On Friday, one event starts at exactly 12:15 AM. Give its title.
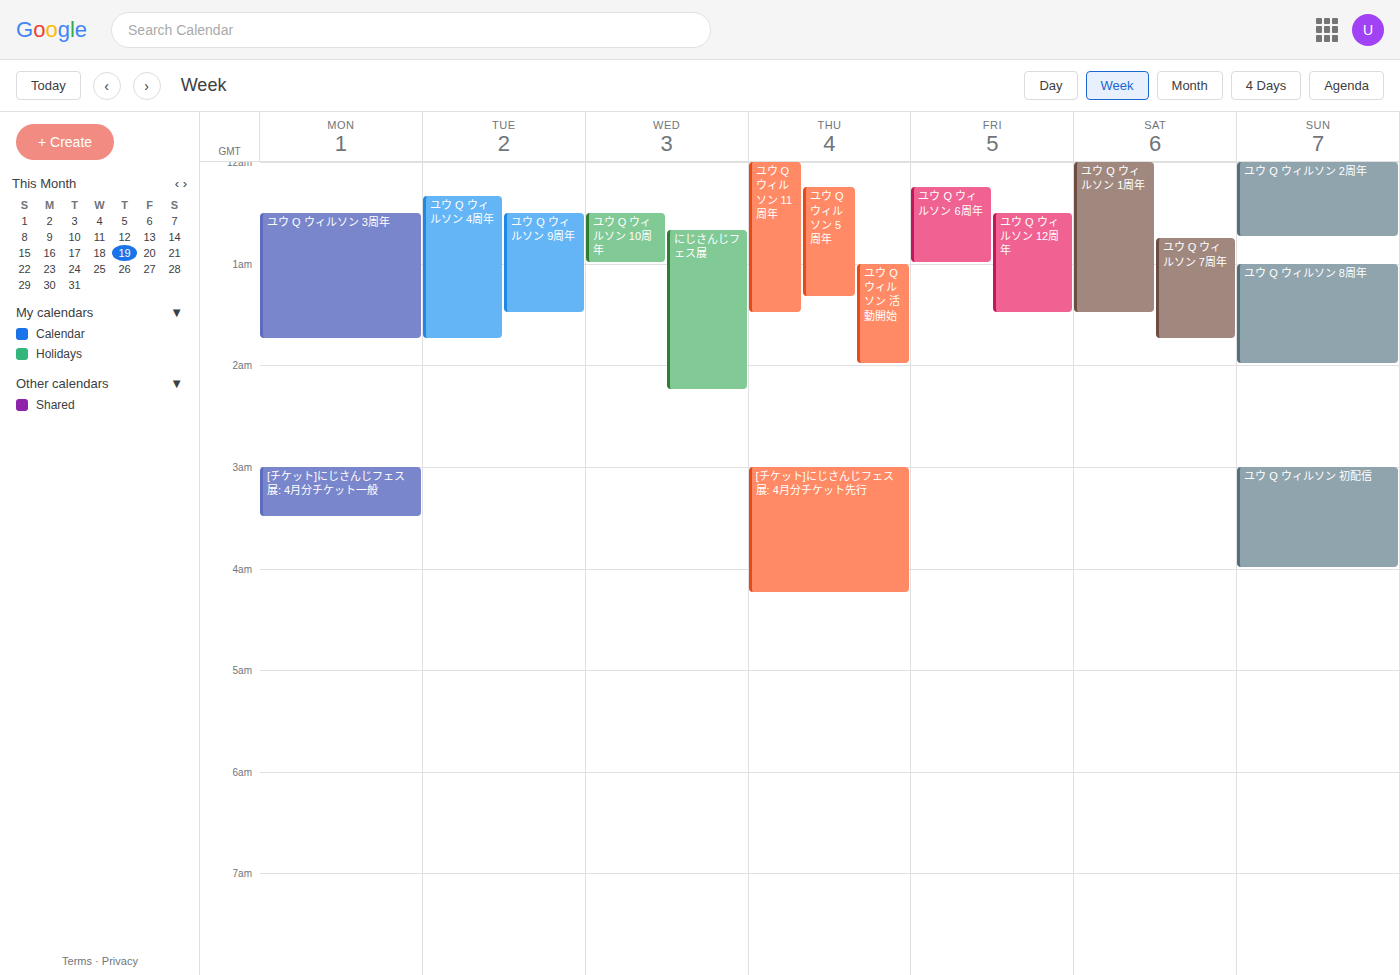
"ユウ Q ウィルソン 6周年"